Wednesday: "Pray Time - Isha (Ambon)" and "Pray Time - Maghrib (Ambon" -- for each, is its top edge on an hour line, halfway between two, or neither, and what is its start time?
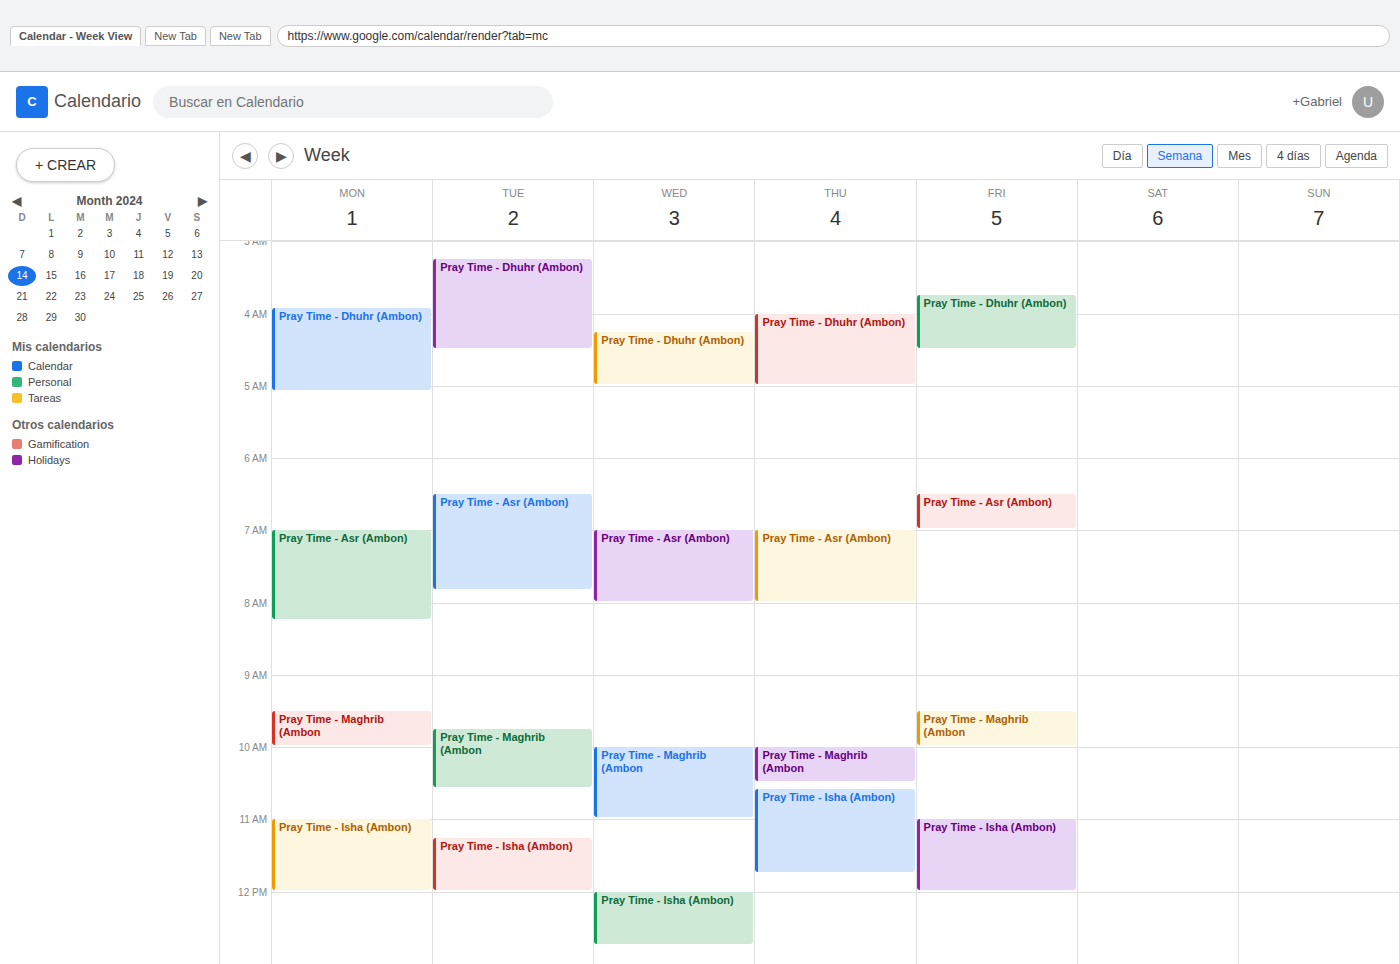
"Pray Time - Isha (Ambon)": 12:00 PM, exactly on the 12 PM line. "Pray Time - Maghrib (Ambon": 10:00 AM, exactly on the 10 AM line.